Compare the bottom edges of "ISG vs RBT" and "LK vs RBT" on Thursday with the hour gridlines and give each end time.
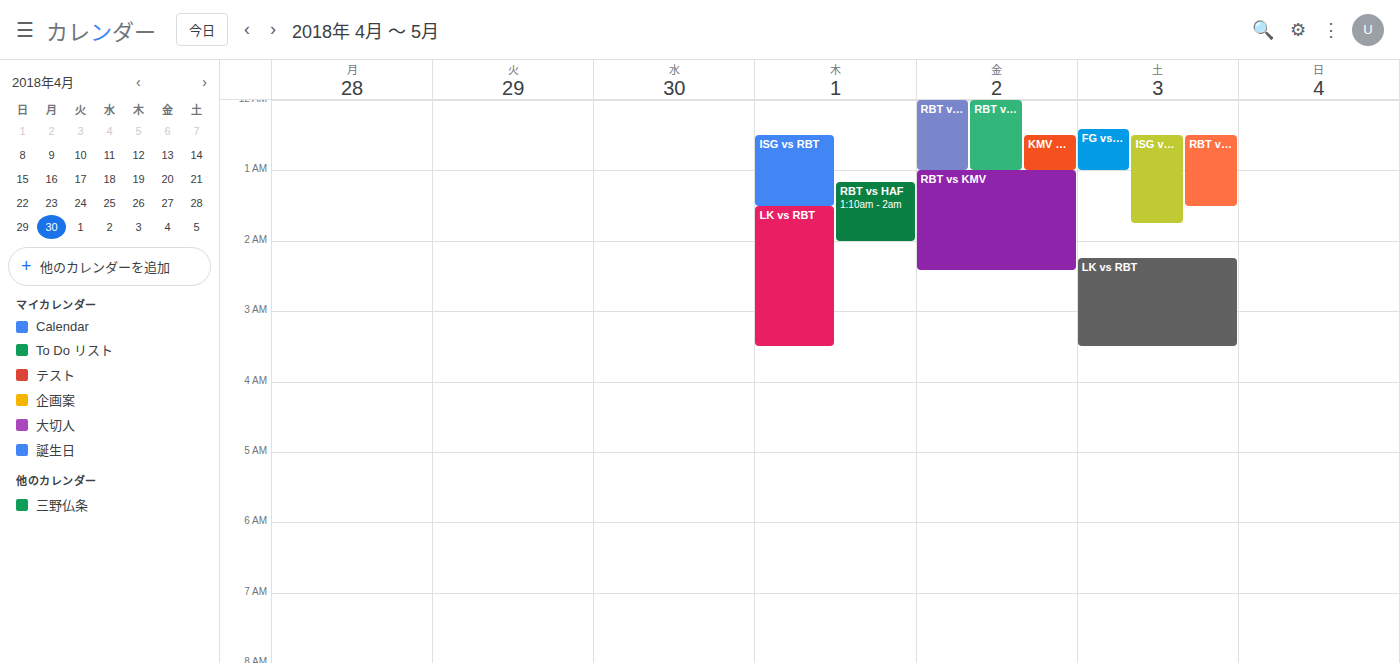
"ISG vs RBT": 1:30 AM, halfway between the 1 AM and 2 AM lines. "LK vs RBT": 3:30 AM, halfway between the 3 AM and 4 AM lines.